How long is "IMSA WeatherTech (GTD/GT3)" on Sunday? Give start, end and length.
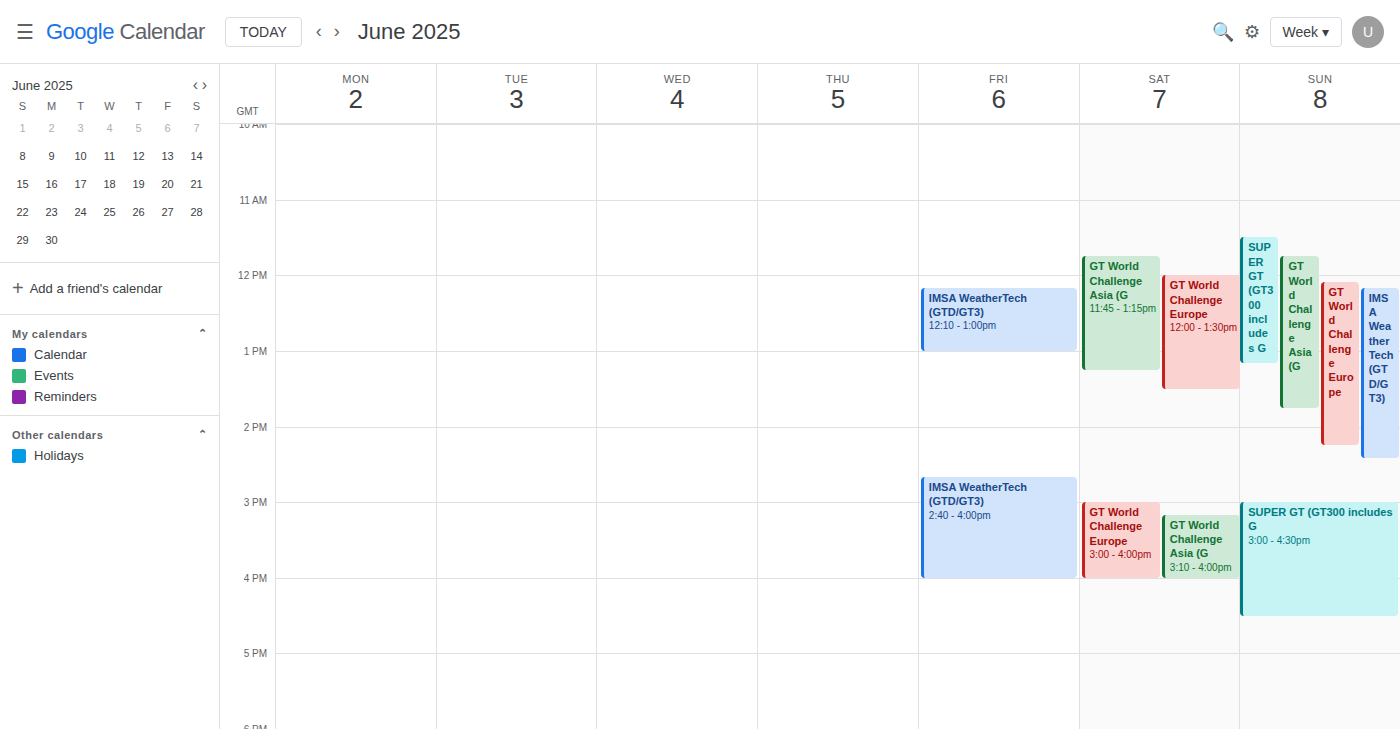
12:10 PM to 2:25 PM, 2 hours 15 minutes